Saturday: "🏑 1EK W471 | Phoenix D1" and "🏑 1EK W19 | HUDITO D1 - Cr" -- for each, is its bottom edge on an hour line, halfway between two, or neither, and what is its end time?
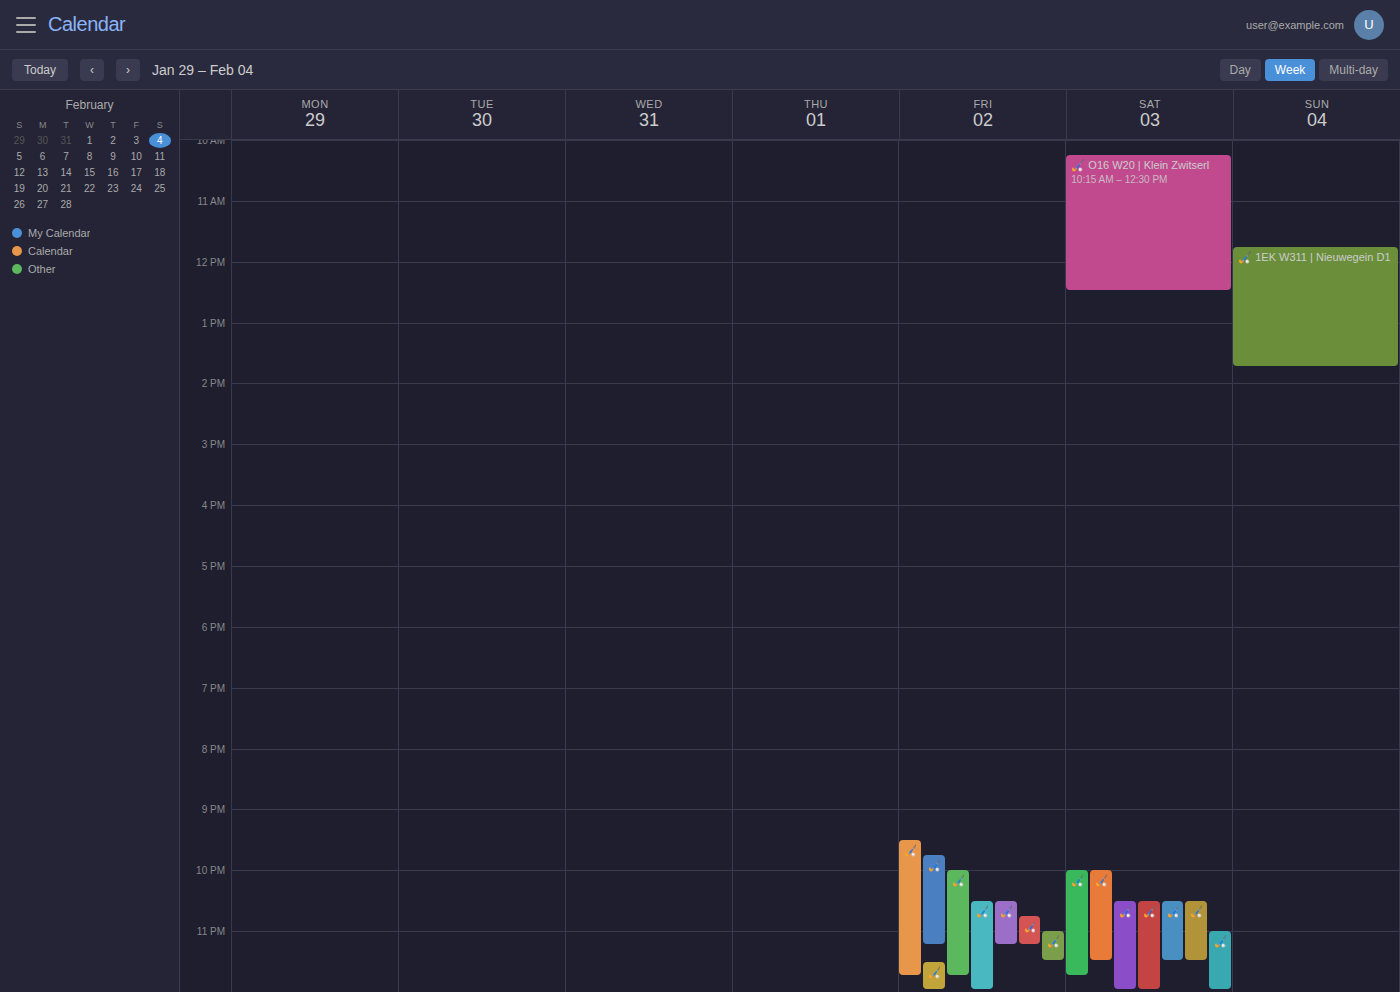
"🏑 1EK W471 | Phoenix D1": 11:45 PM, neither: three quarters of the way from the 11 PM line to the 12 AM line. "🏑 1EK W19 | HUDITO D1 - Cr": 11:30 PM, halfway between the 11 PM and 12 AM lines.